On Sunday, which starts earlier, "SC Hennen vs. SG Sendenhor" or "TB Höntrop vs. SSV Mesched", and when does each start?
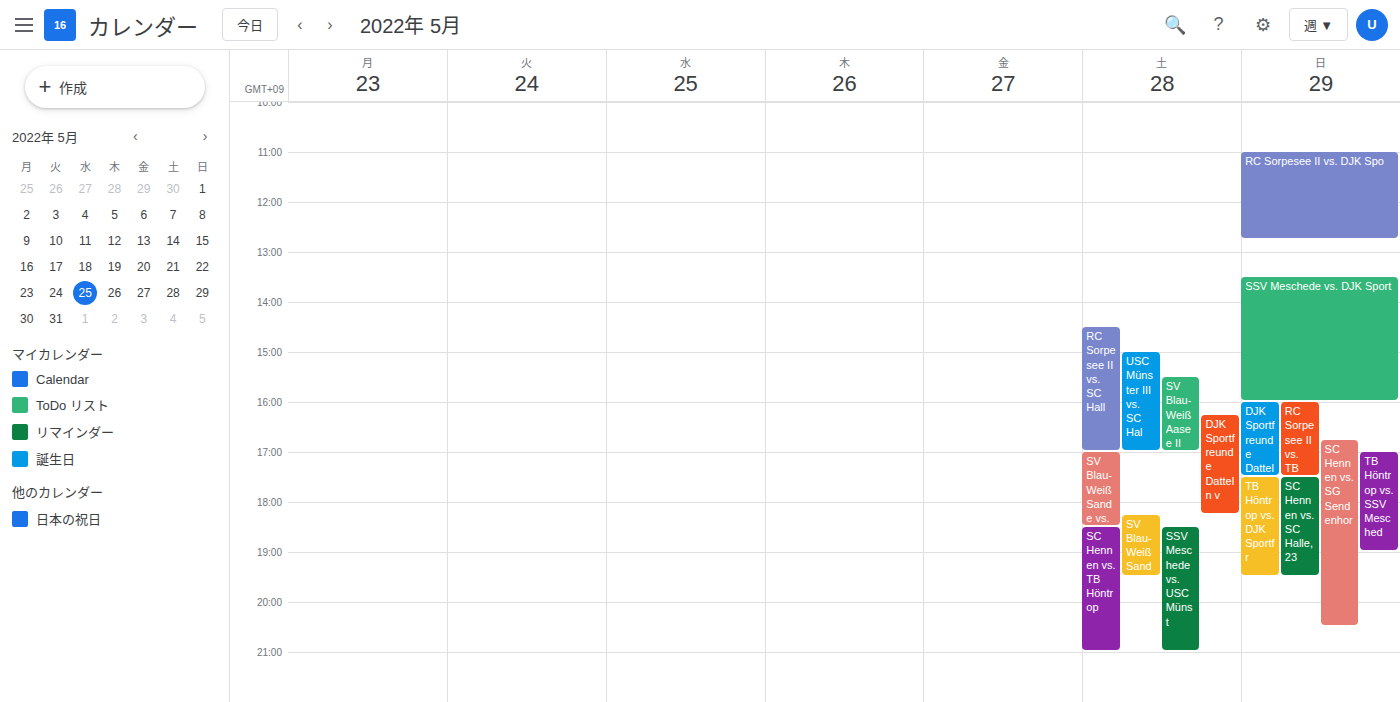
"SC Hennen vs. SG Sendenhor" 4:45 PM; "TB Höntrop vs. SSV Mesched" 5:00 PM.